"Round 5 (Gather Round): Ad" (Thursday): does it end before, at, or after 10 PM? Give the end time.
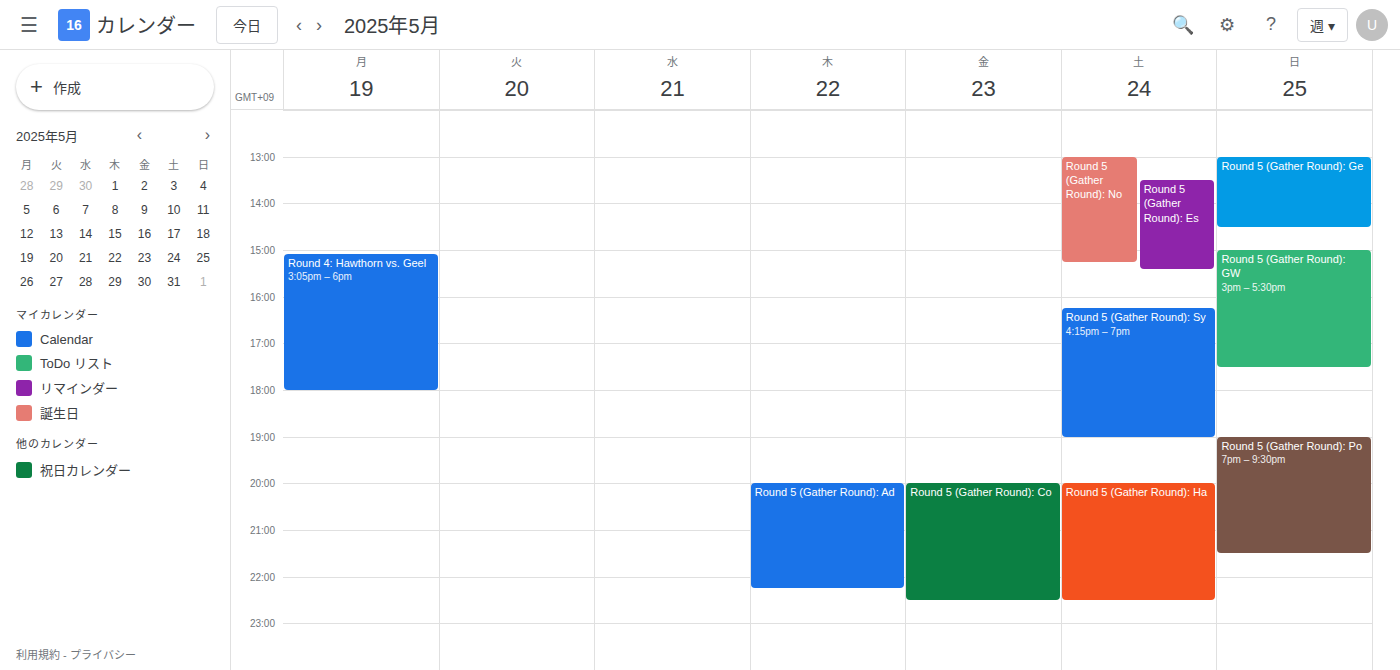
10:15 PM -- after 10 PM, 15 minutes below the 10 PM line.